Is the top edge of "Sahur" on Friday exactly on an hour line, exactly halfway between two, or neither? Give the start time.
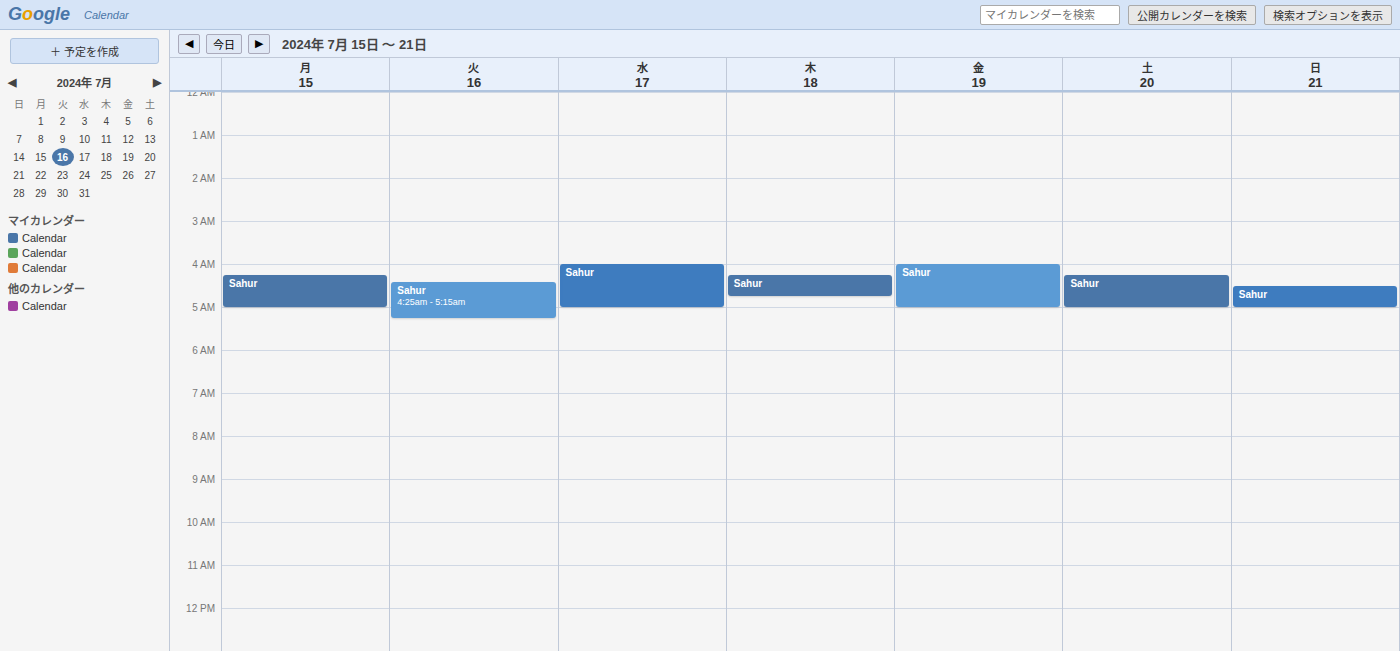
4:00 AM -- exactly on the 4 AM line.